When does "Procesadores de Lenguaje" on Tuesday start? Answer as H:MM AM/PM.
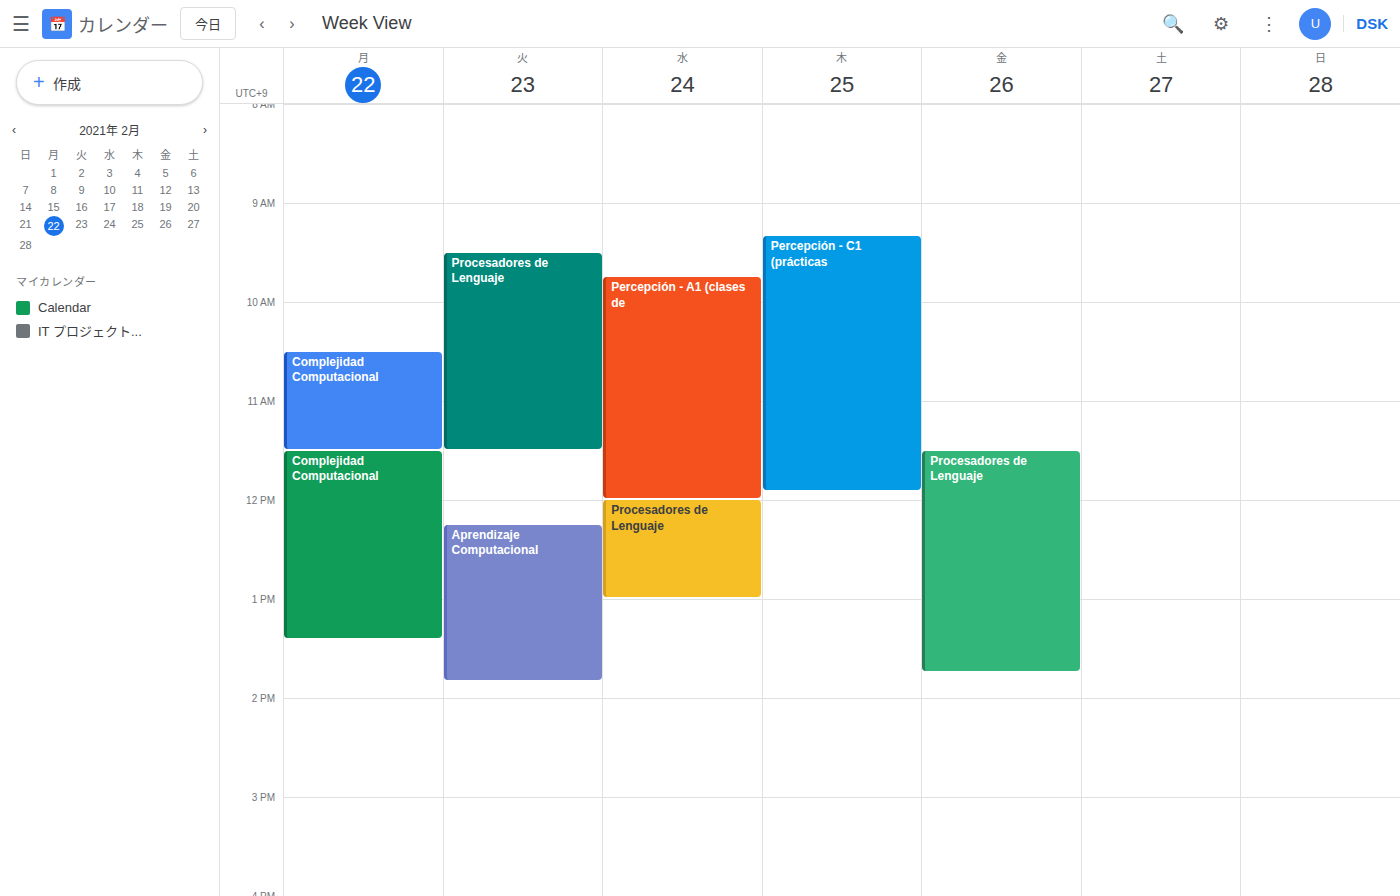
9:30 AM